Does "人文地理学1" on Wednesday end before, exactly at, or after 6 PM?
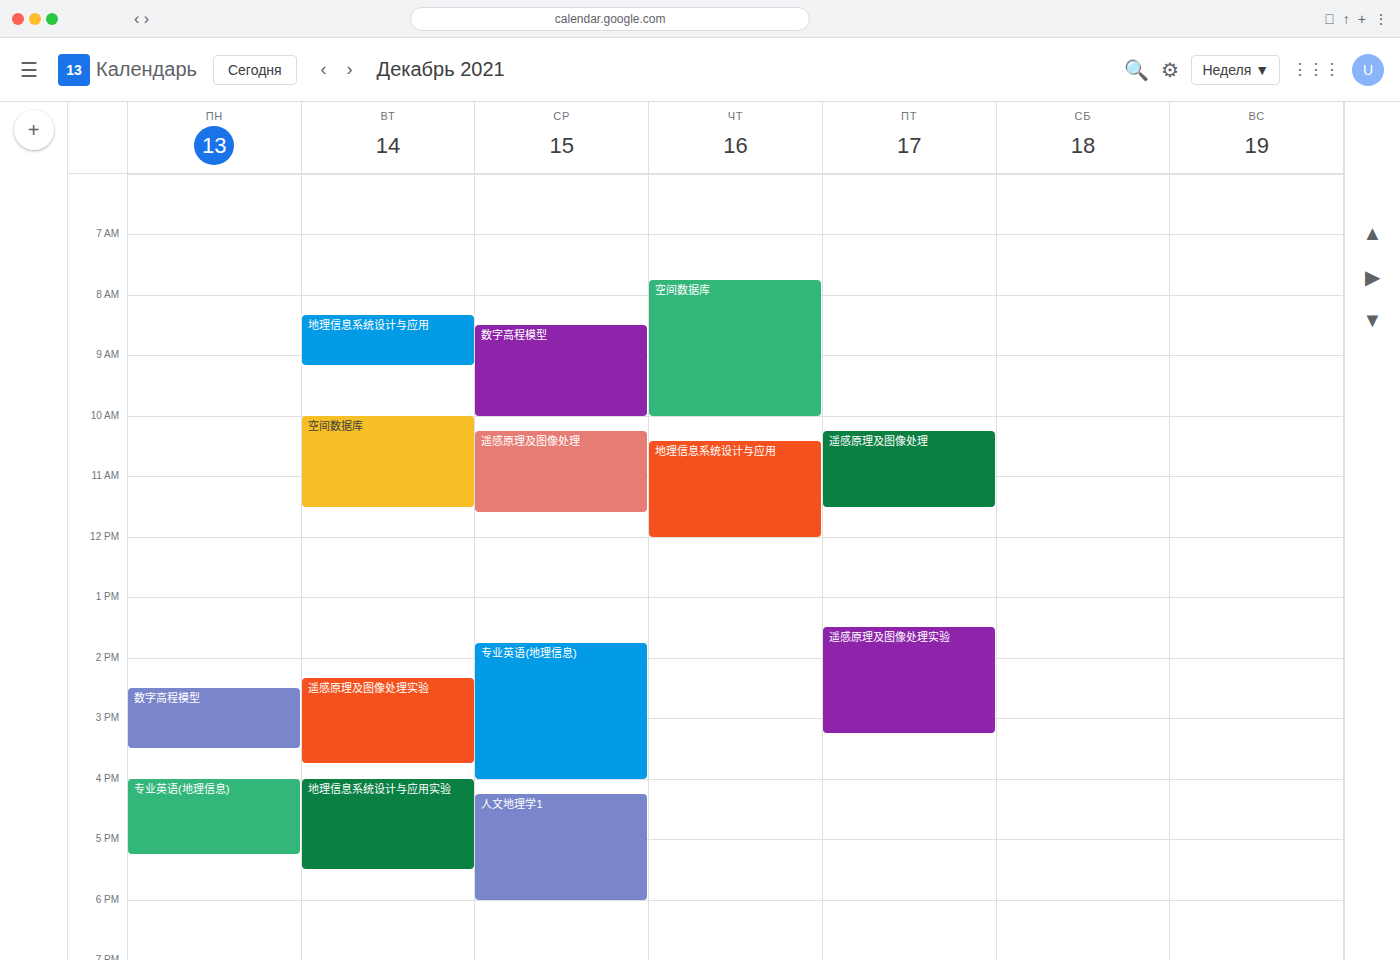
6:00 PM -- exactly at 6 PM, on the 6 PM line.